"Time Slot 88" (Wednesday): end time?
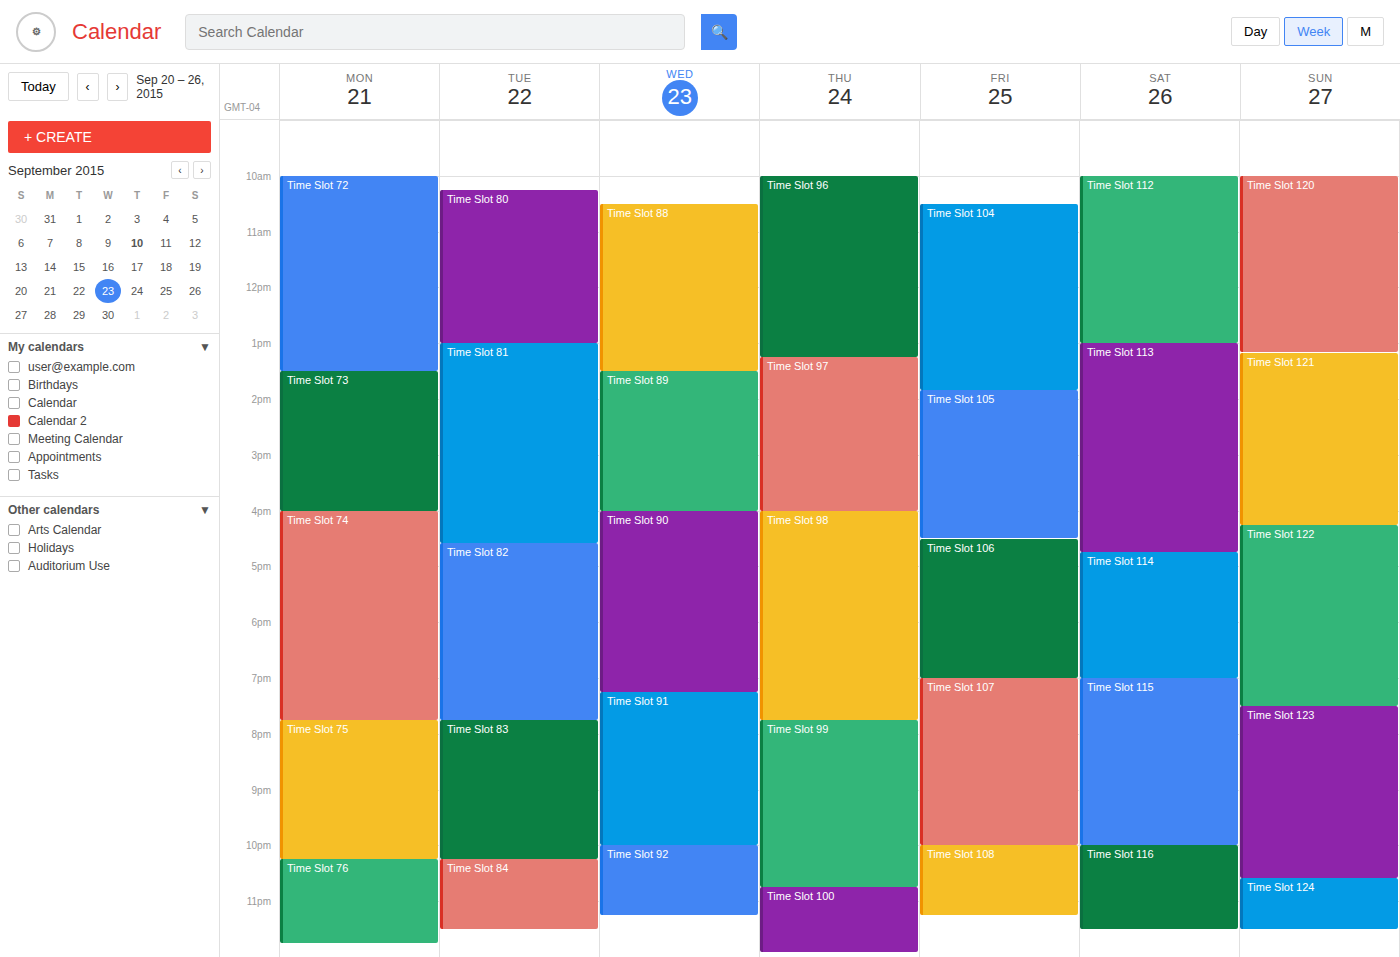
1:30 PM